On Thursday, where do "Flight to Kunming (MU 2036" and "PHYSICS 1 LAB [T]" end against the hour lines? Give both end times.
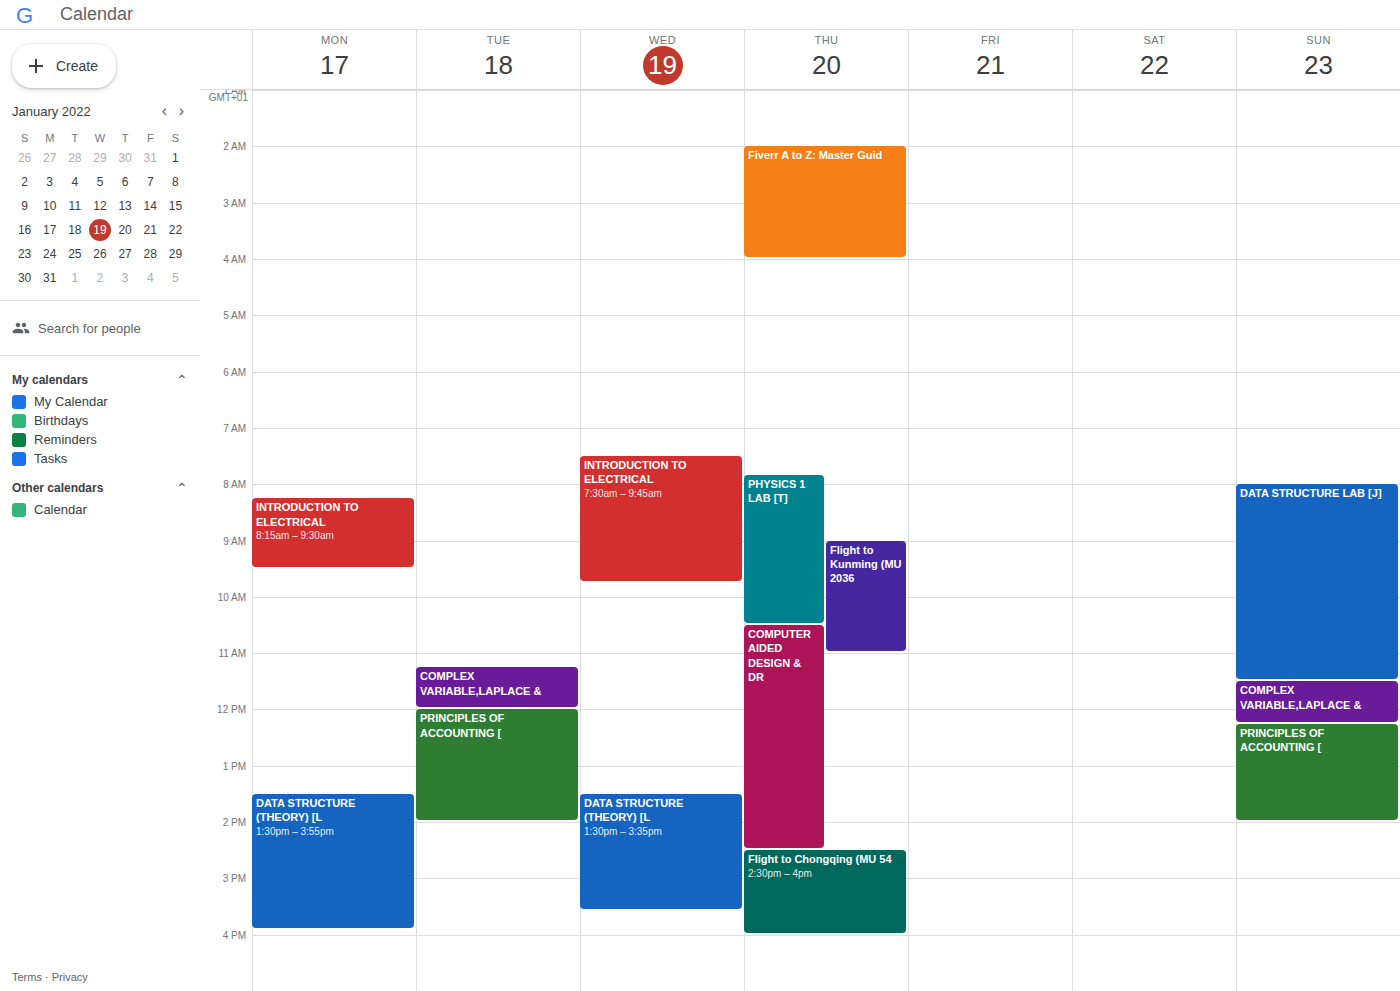
"Flight to Kunming (MU 2036": 11:00 AM, exactly on the 11 AM line. "PHYSICS 1 LAB [T]": 10:30 AM, halfway between the 10 AM and 11 AM lines.